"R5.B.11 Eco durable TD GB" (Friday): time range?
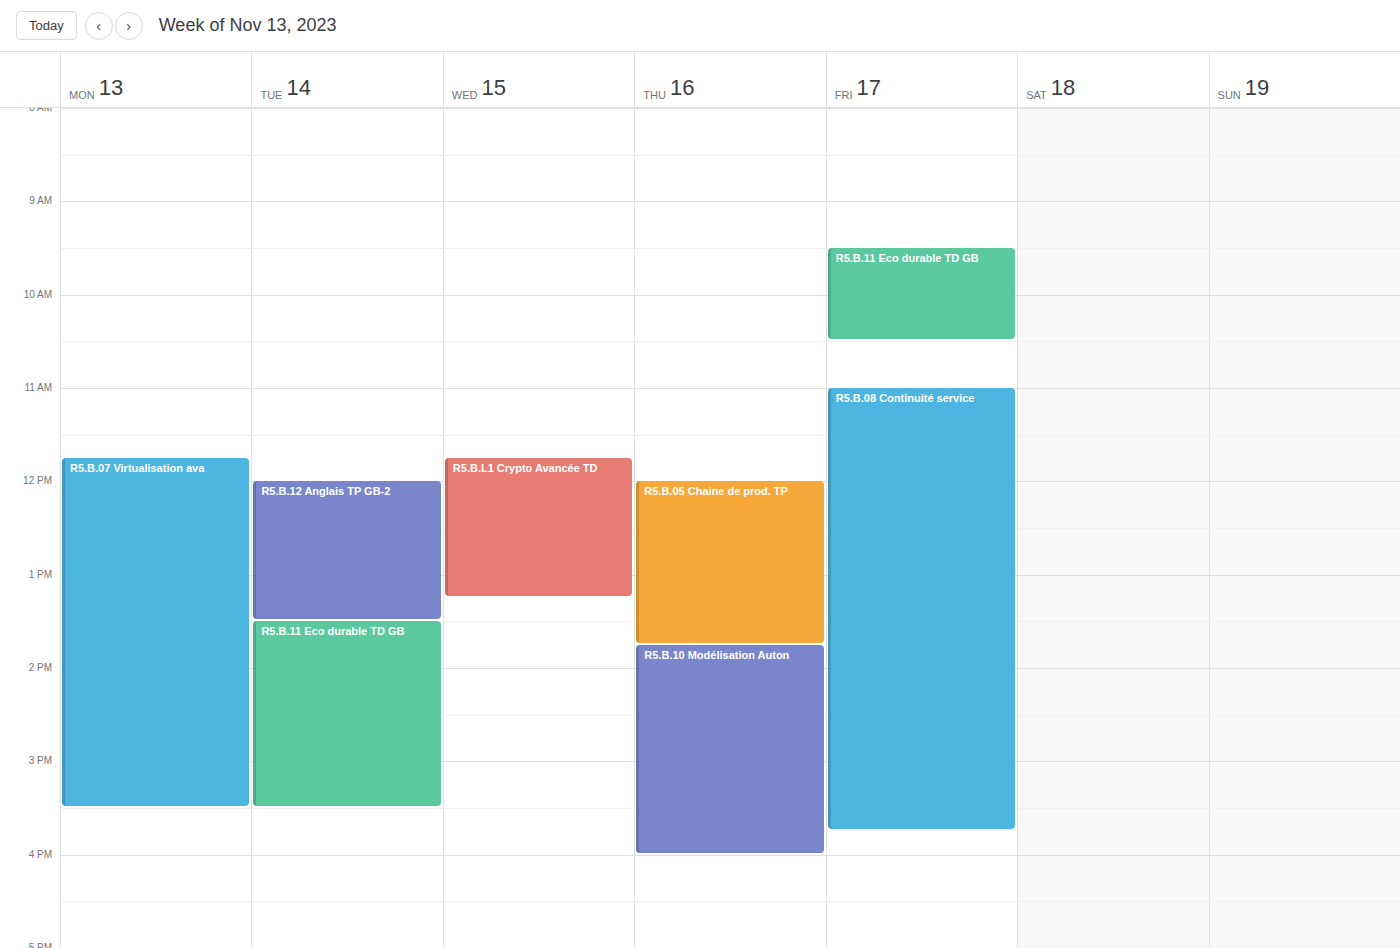
9:30 AM to 10:30 AM